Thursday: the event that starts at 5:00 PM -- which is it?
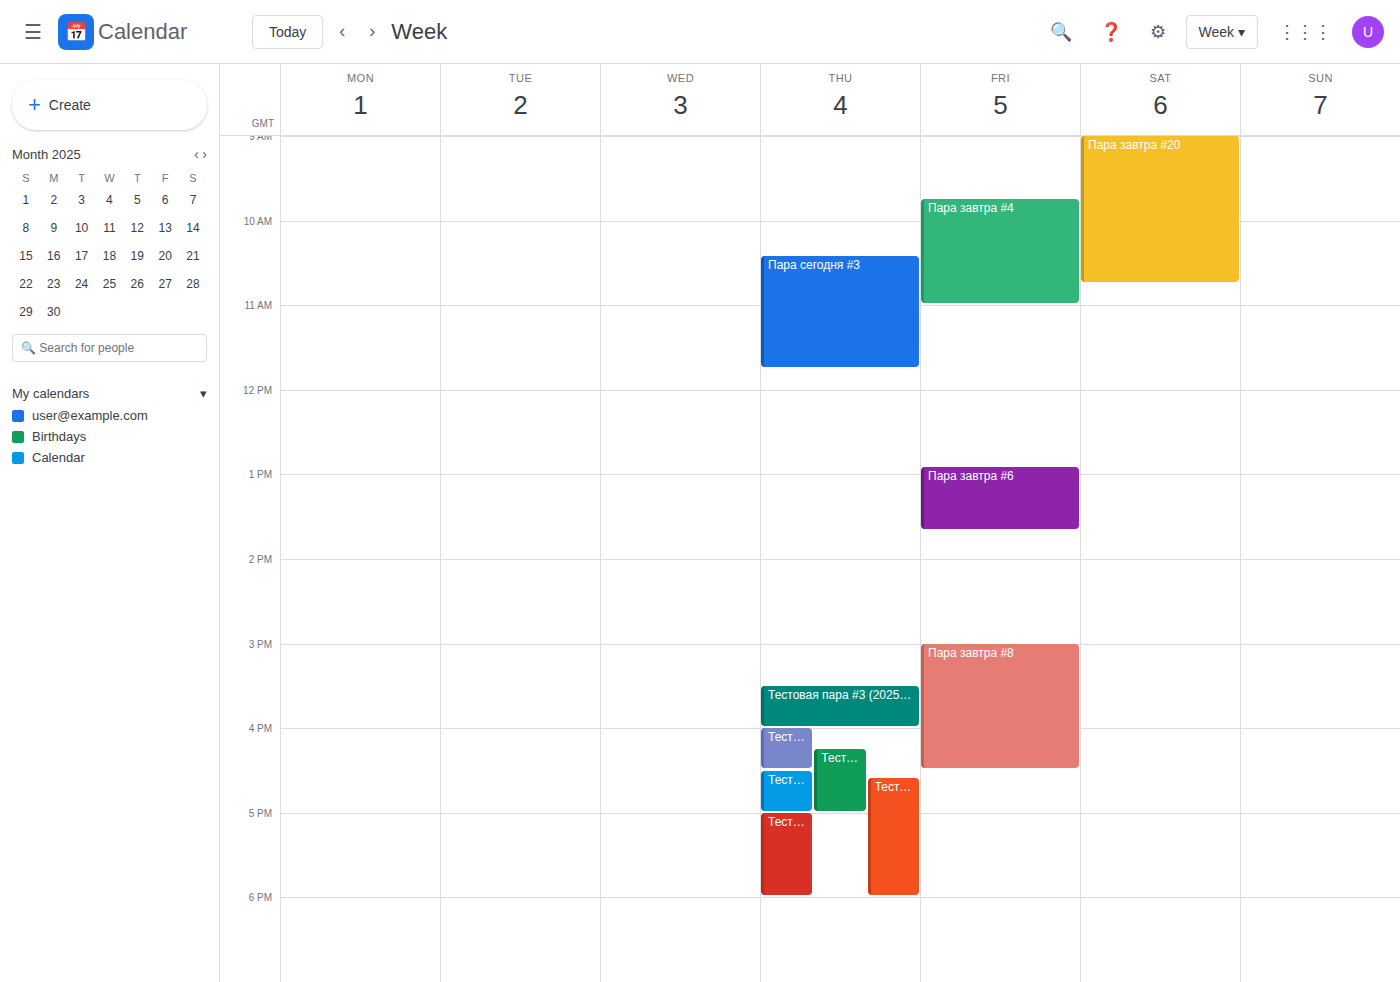
"Тестовая пара #6 (2025-04"